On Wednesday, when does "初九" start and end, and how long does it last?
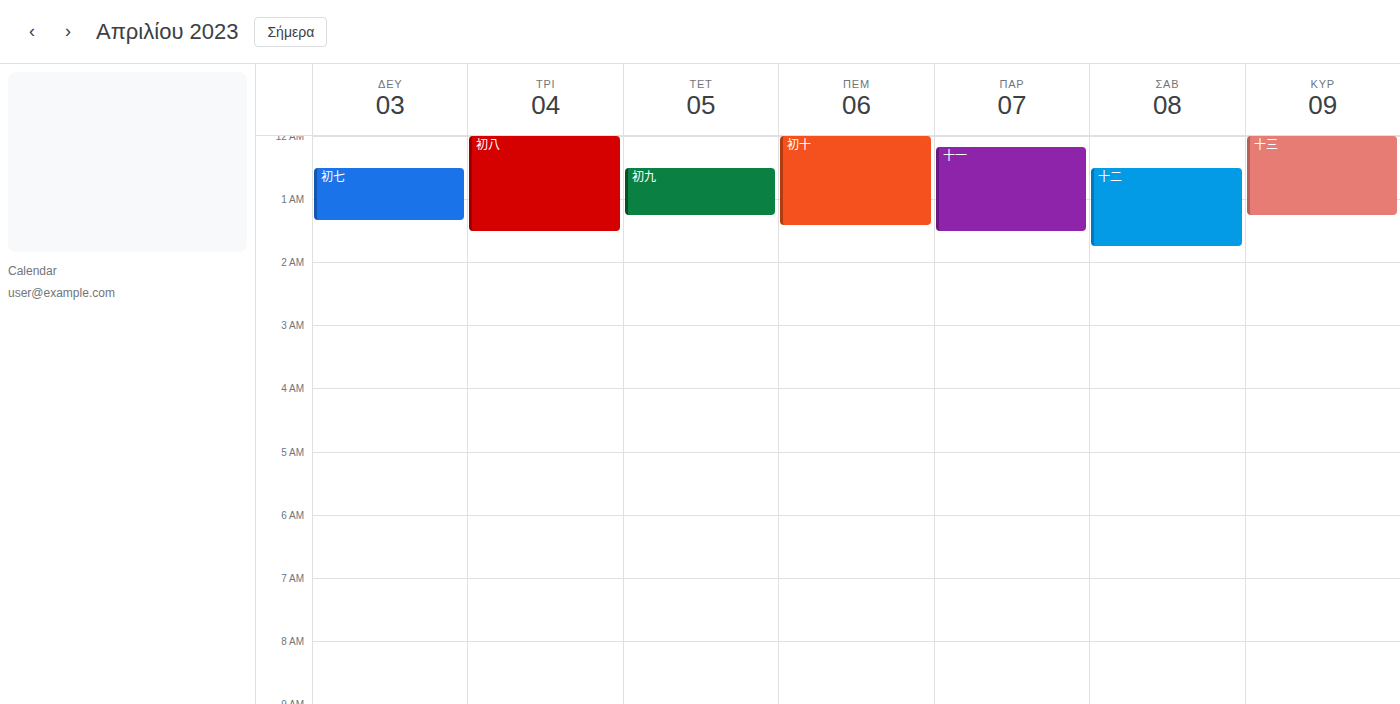
12:30 AM to 1:15 AM, 45 minutes